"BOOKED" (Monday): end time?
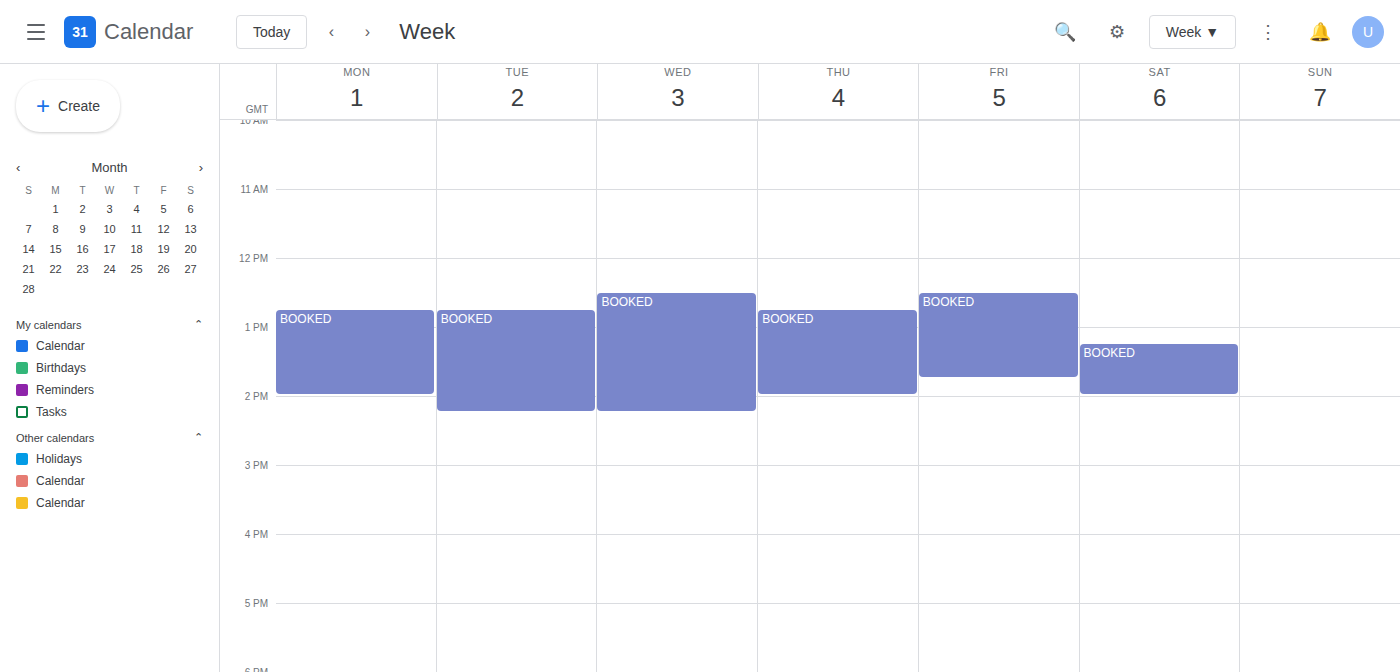
2:00 PM